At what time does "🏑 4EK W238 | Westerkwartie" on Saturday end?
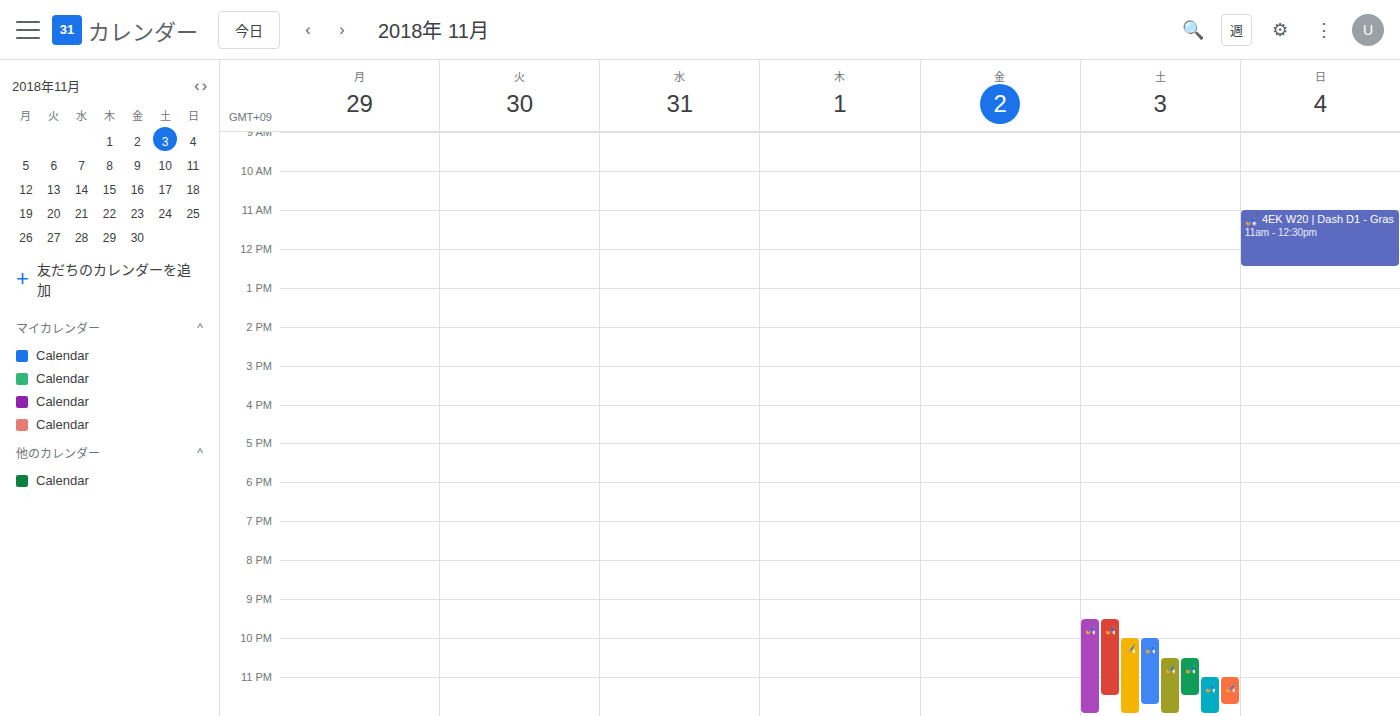
11:45 PM